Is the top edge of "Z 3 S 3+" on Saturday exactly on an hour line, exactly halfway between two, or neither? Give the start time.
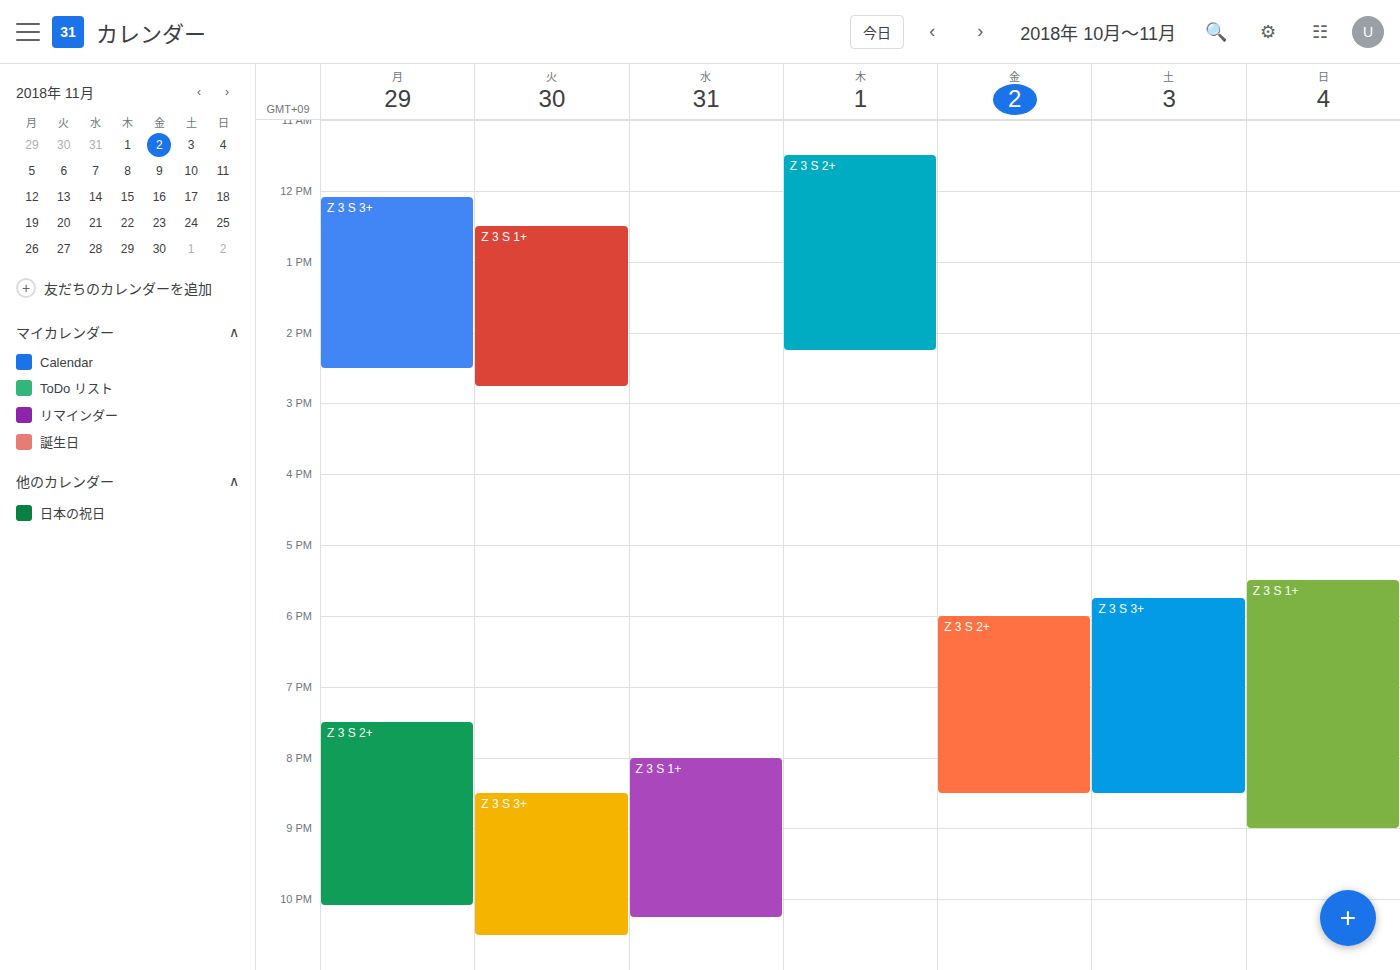
5:45 PM -- neither: three quarters of the way from the 5 PM line to the 6 PM line.